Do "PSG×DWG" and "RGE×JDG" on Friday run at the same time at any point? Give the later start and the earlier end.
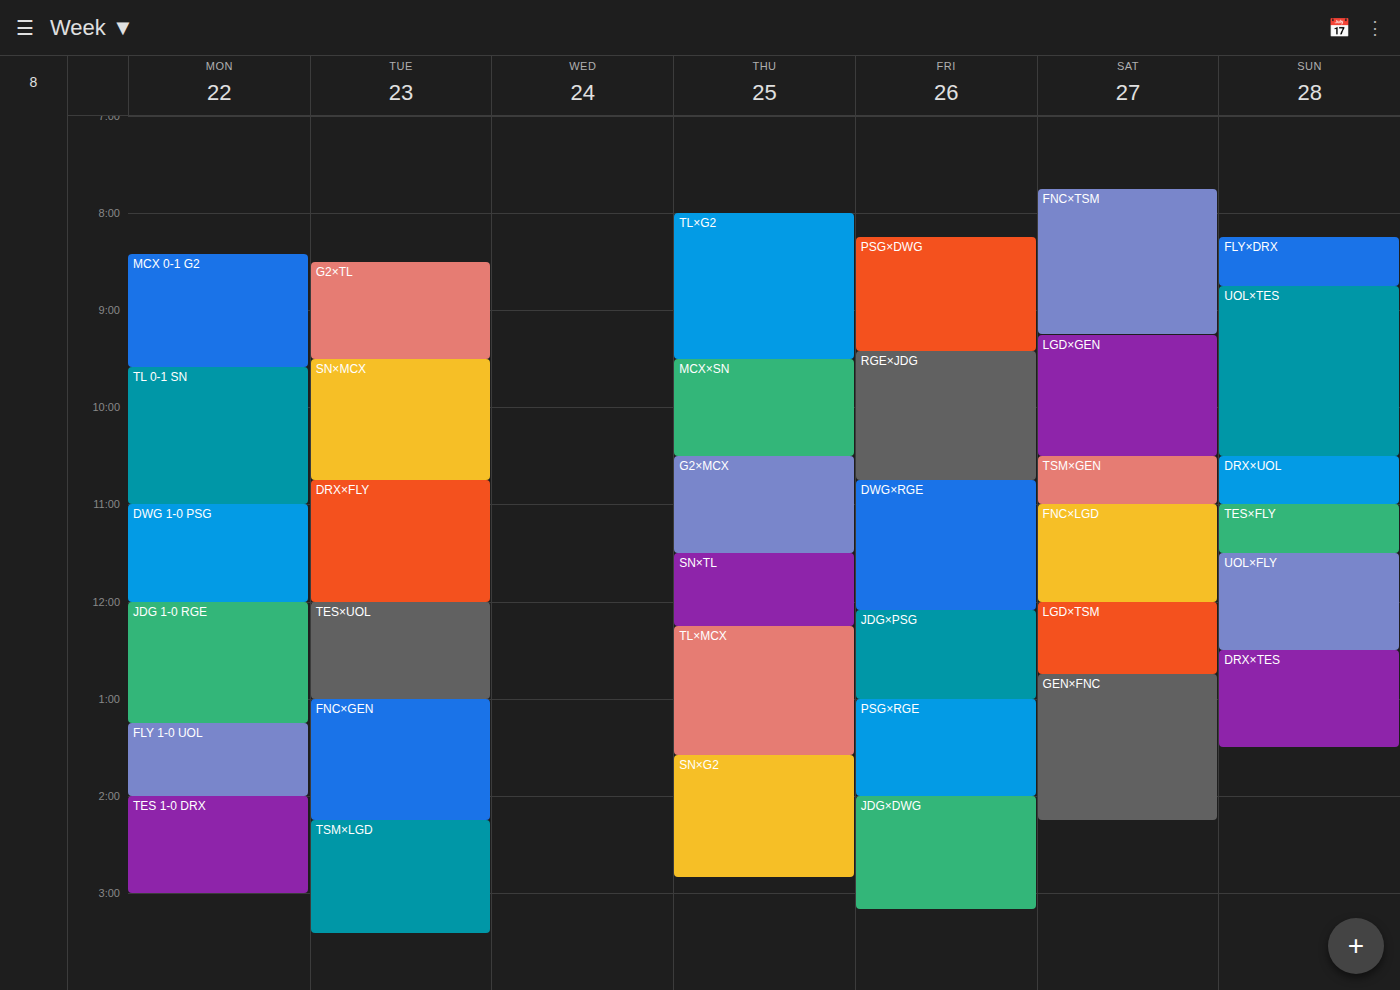
"PSG×DWG" ends at 09:25, exactly when "RGE×JDG" starts -- they touch but do not overlap.